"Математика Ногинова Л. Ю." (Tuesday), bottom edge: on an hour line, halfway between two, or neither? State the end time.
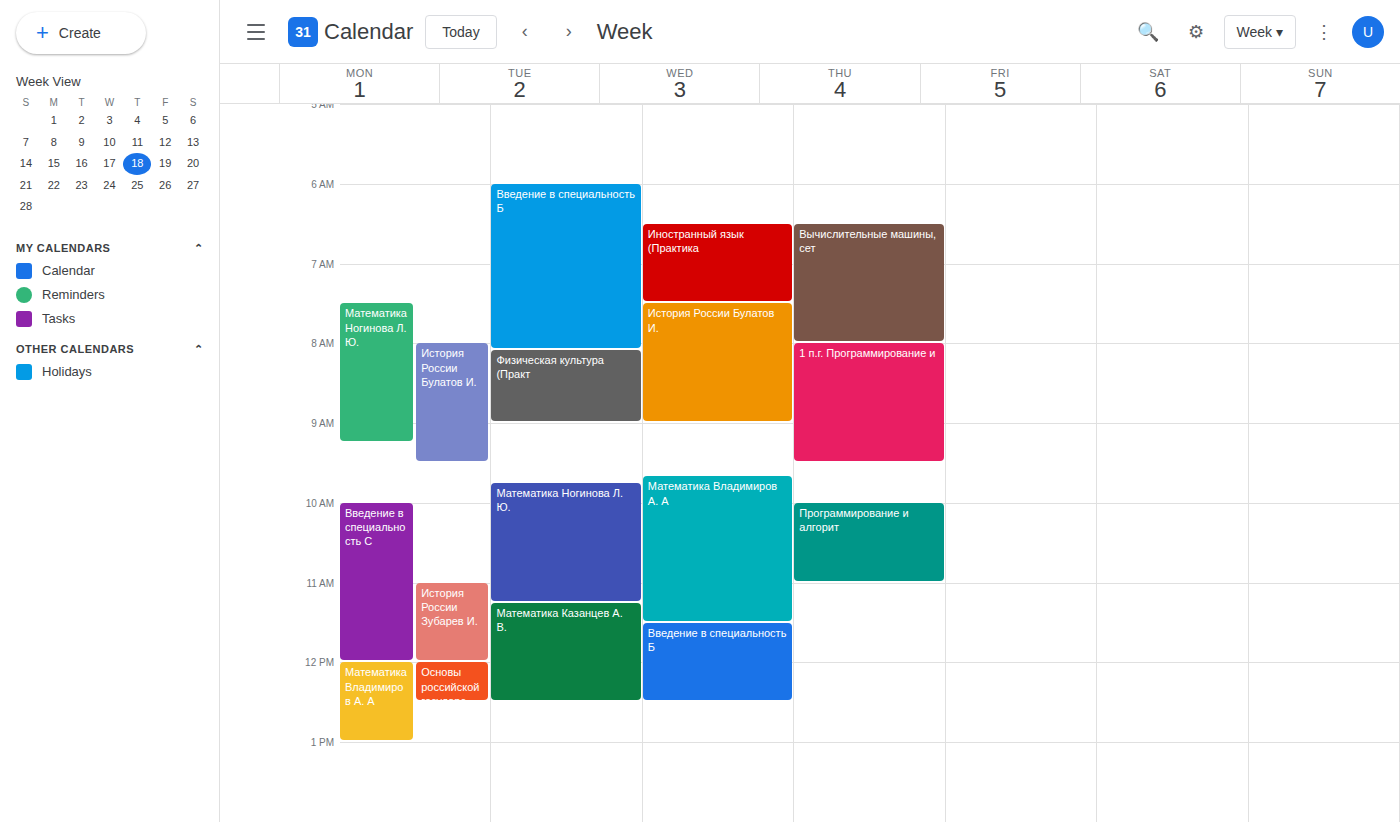
11:15 AM -- neither: a quarter of the way from the 11 AM line to the 12 PM line.